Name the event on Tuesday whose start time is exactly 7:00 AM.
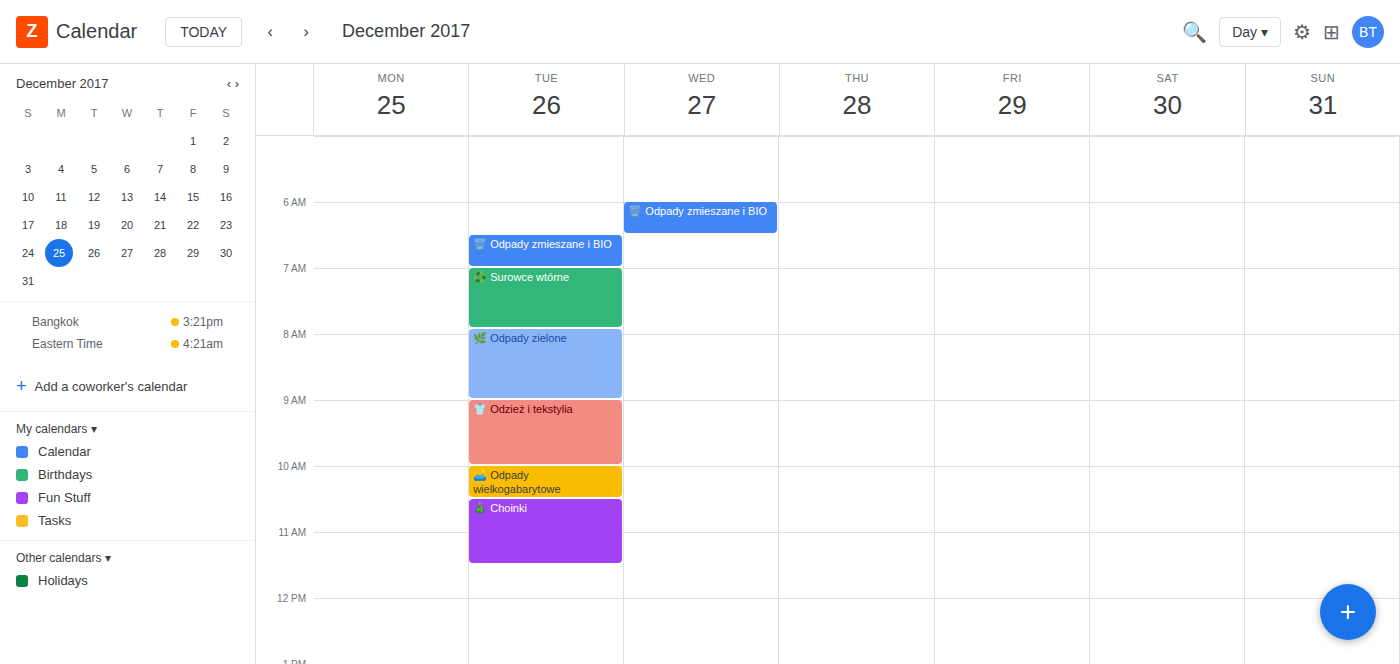
"♻️ Surowce wtórne"